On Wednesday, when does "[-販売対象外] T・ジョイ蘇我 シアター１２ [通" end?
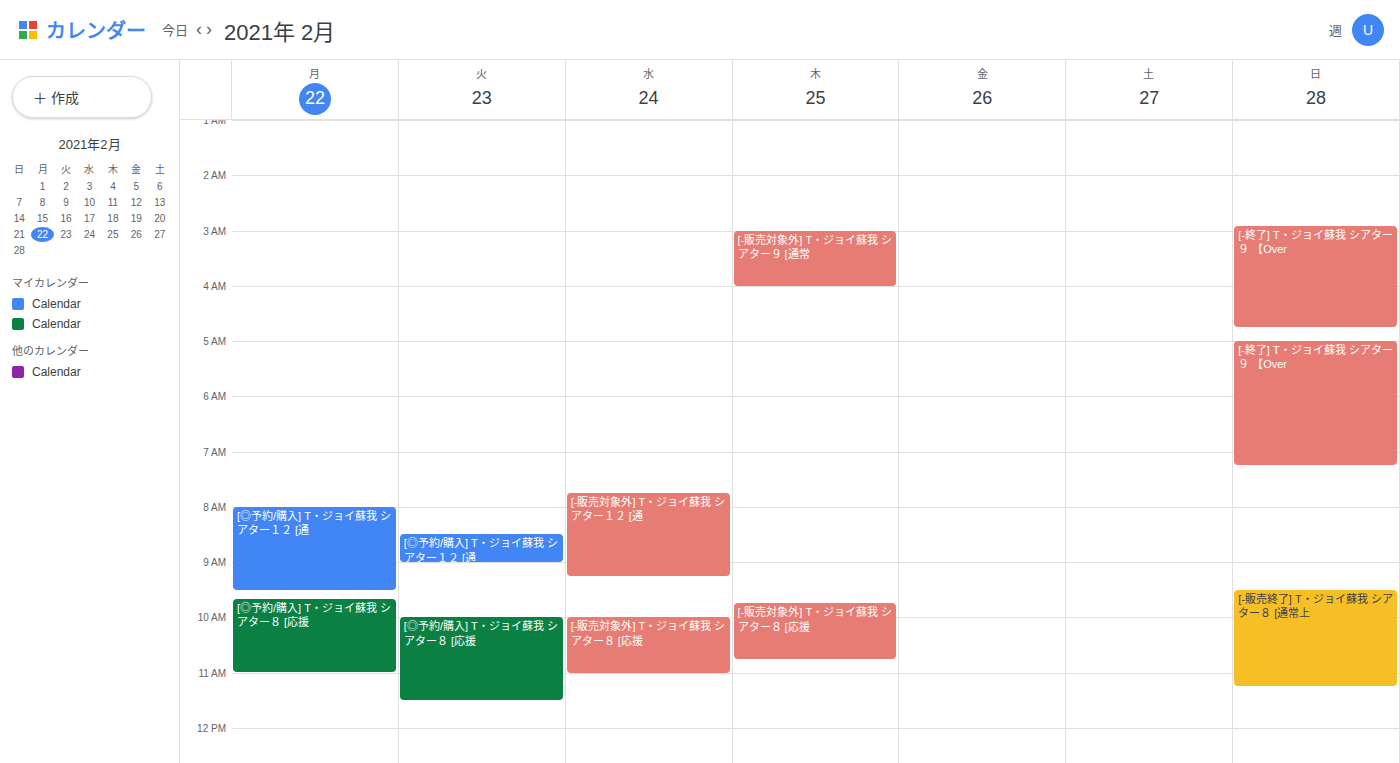
9:15 AM